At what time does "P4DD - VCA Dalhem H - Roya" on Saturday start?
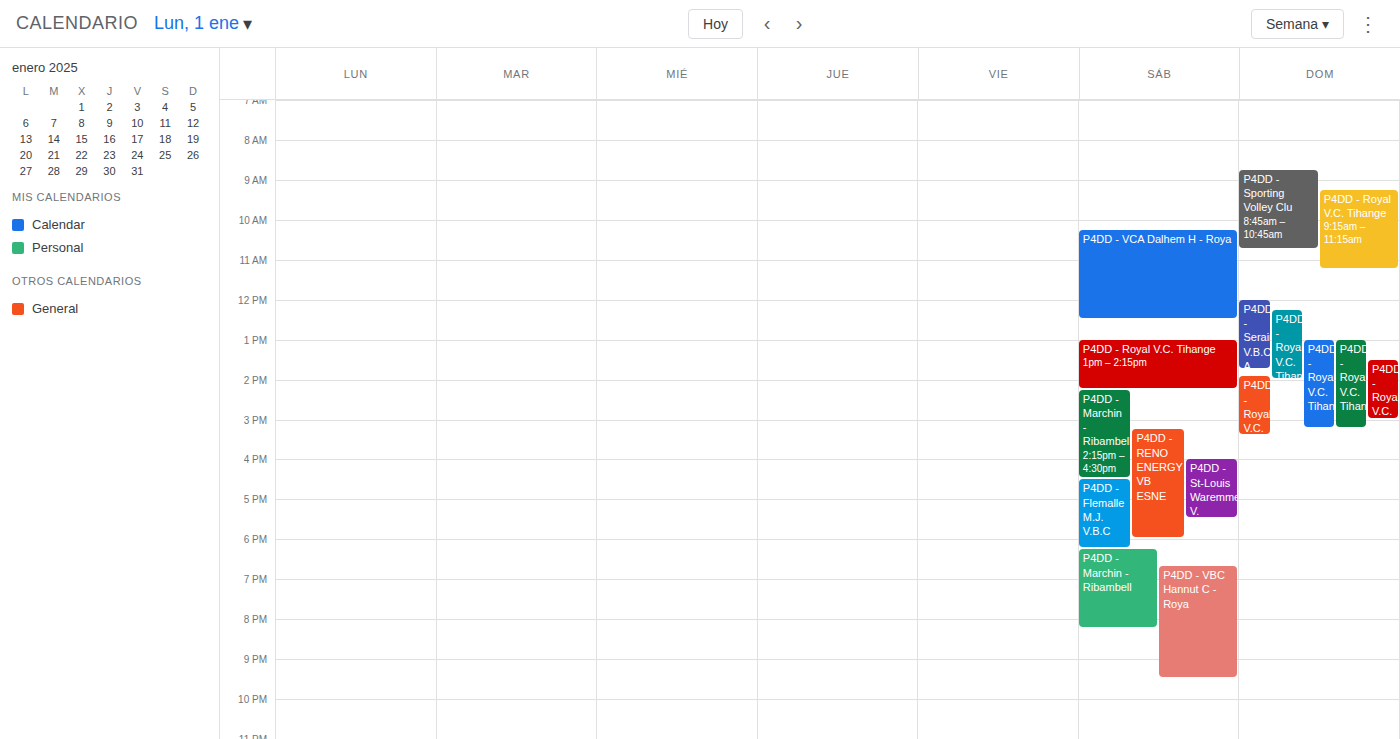
10:15 AM